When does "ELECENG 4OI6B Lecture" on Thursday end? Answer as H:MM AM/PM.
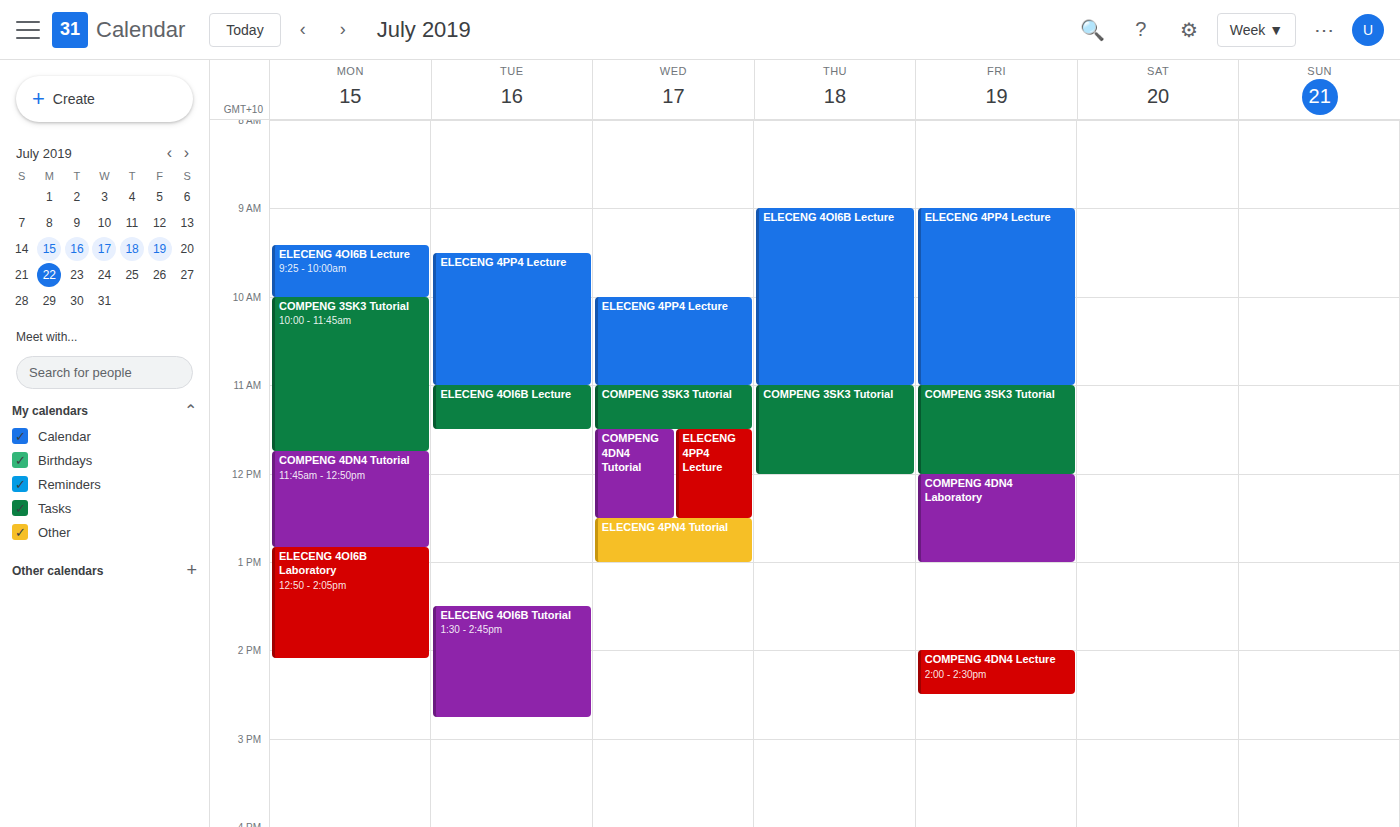
11:00 AM